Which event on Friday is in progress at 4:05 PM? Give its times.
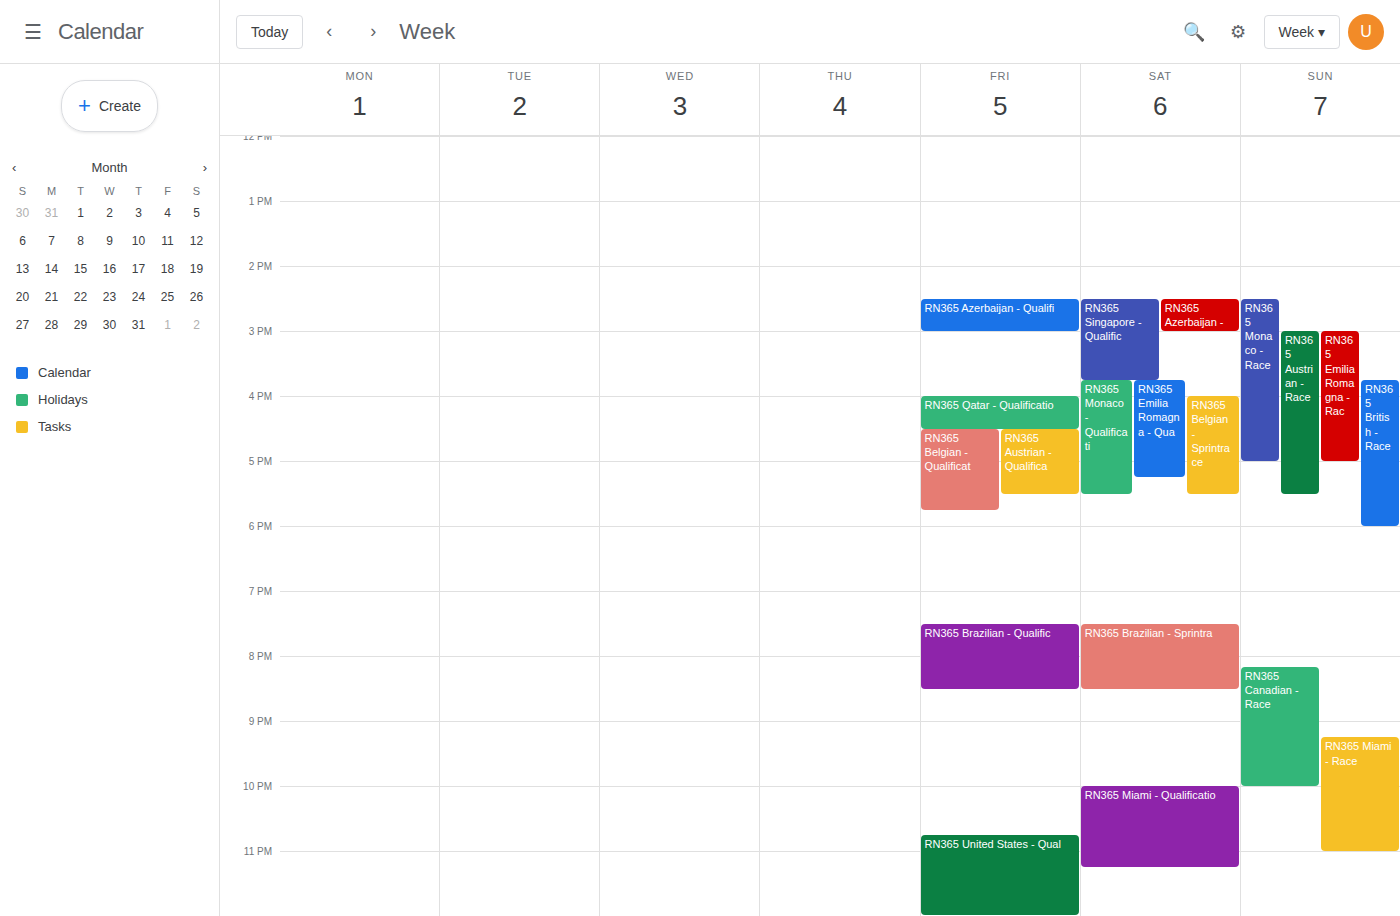
"RN365 Qatar - Qualificatio", 4:00 PM to 4:30 PM